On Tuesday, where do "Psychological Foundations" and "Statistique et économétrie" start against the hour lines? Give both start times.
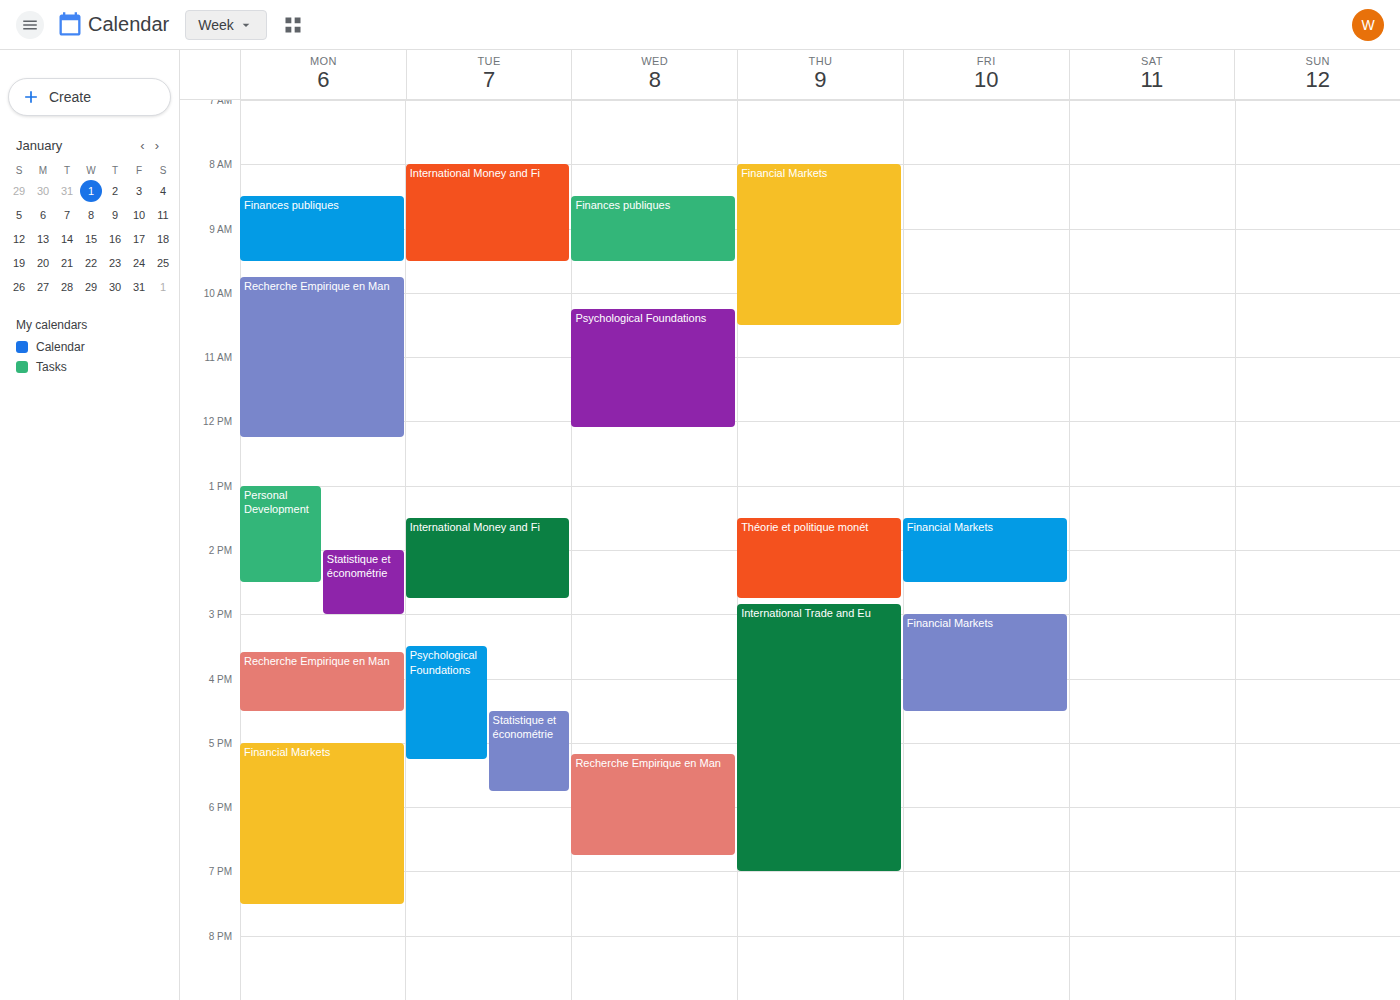
"Psychological Foundations": 3:30 PM, halfway between the 3 PM and 4 PM lines. "Statistique et économétrie": 4:30 PM, halfway between the 4 PM and 5 PM lines.